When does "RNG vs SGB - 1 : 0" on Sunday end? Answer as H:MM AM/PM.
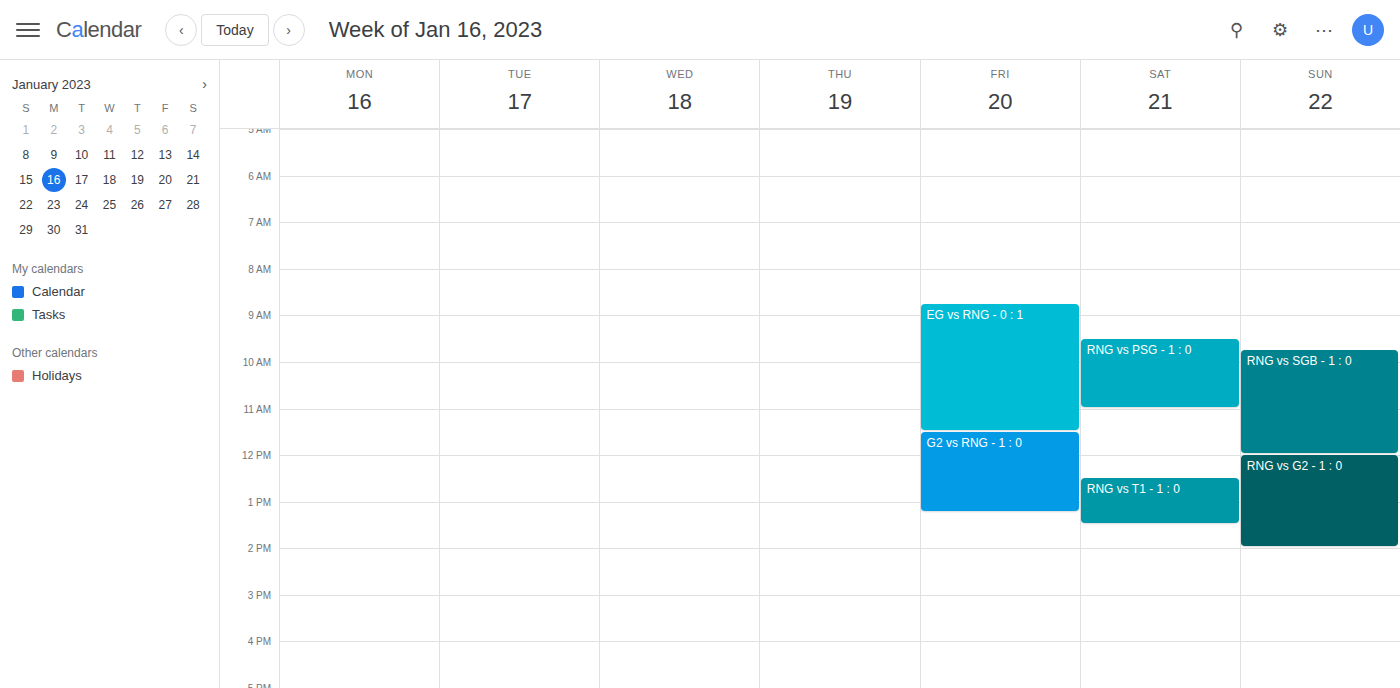
12:00 PM